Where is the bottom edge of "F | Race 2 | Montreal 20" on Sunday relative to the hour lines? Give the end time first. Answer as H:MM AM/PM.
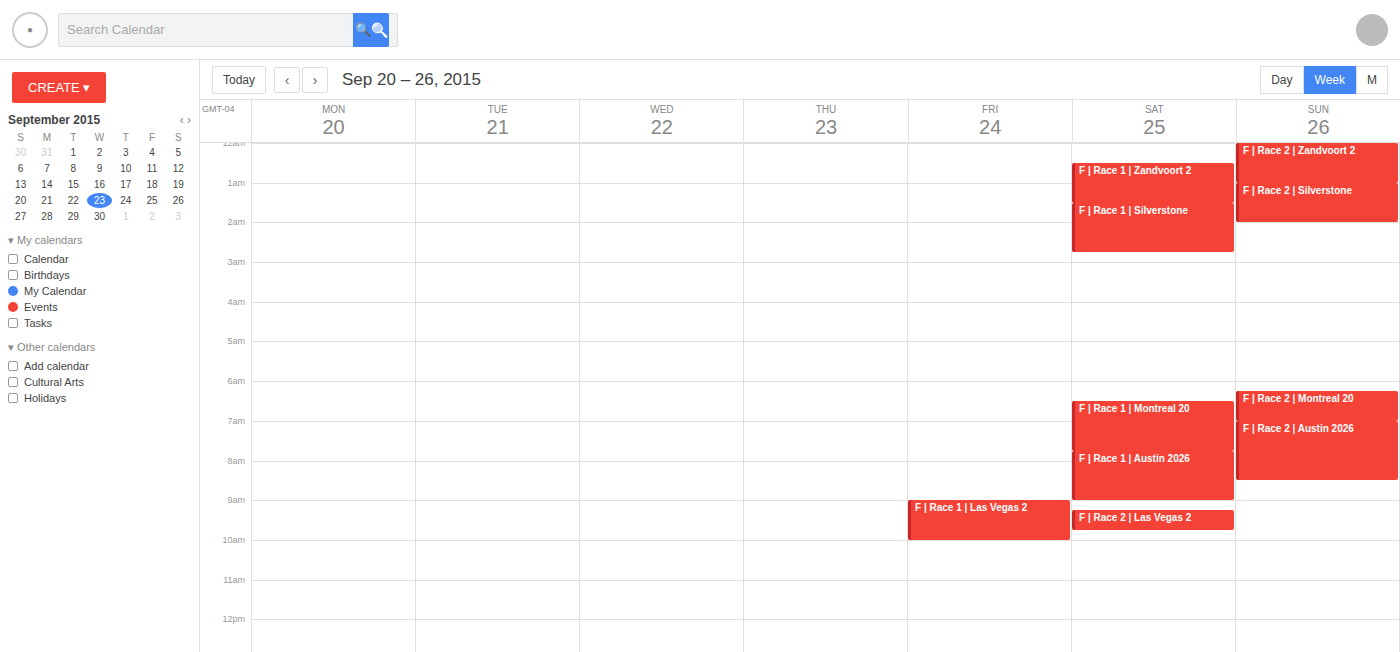
7:00 AM -- exactly on the 7 AM line.